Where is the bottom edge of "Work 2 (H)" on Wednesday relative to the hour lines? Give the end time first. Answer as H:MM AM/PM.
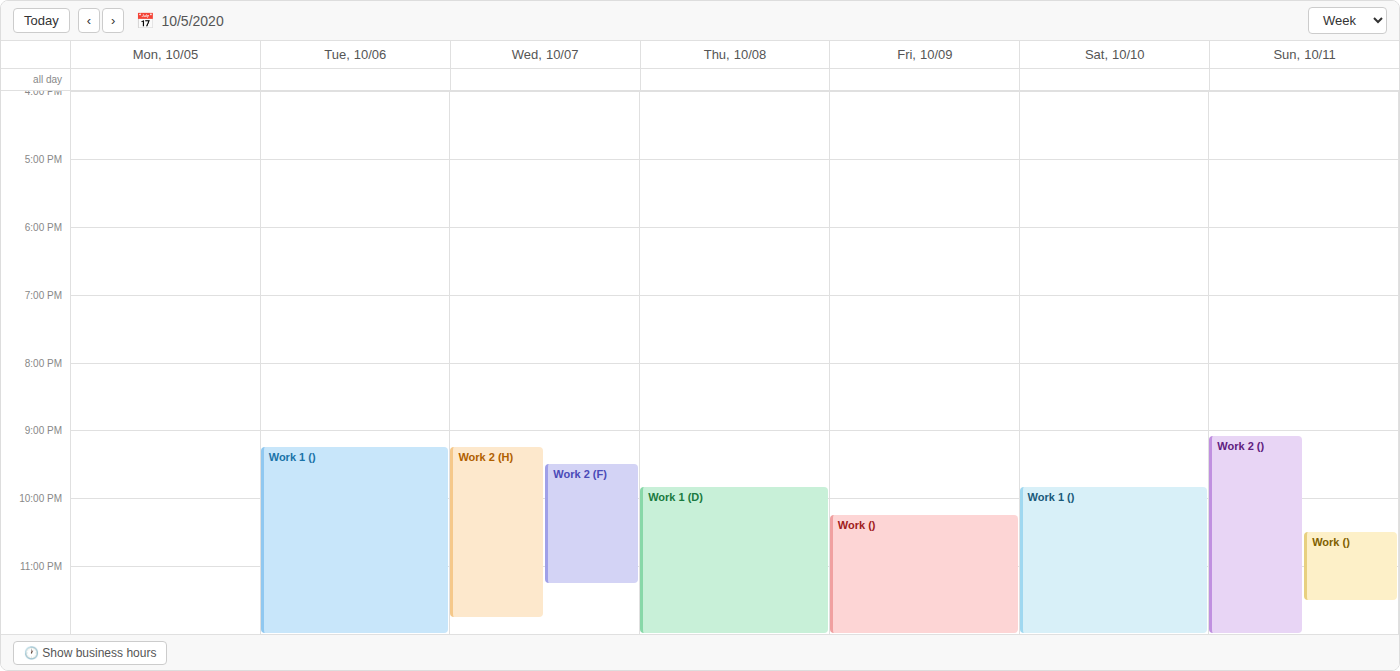
11:45 PM -- neither: three quarters of the way from the 11 PM line to the 12 AM line.